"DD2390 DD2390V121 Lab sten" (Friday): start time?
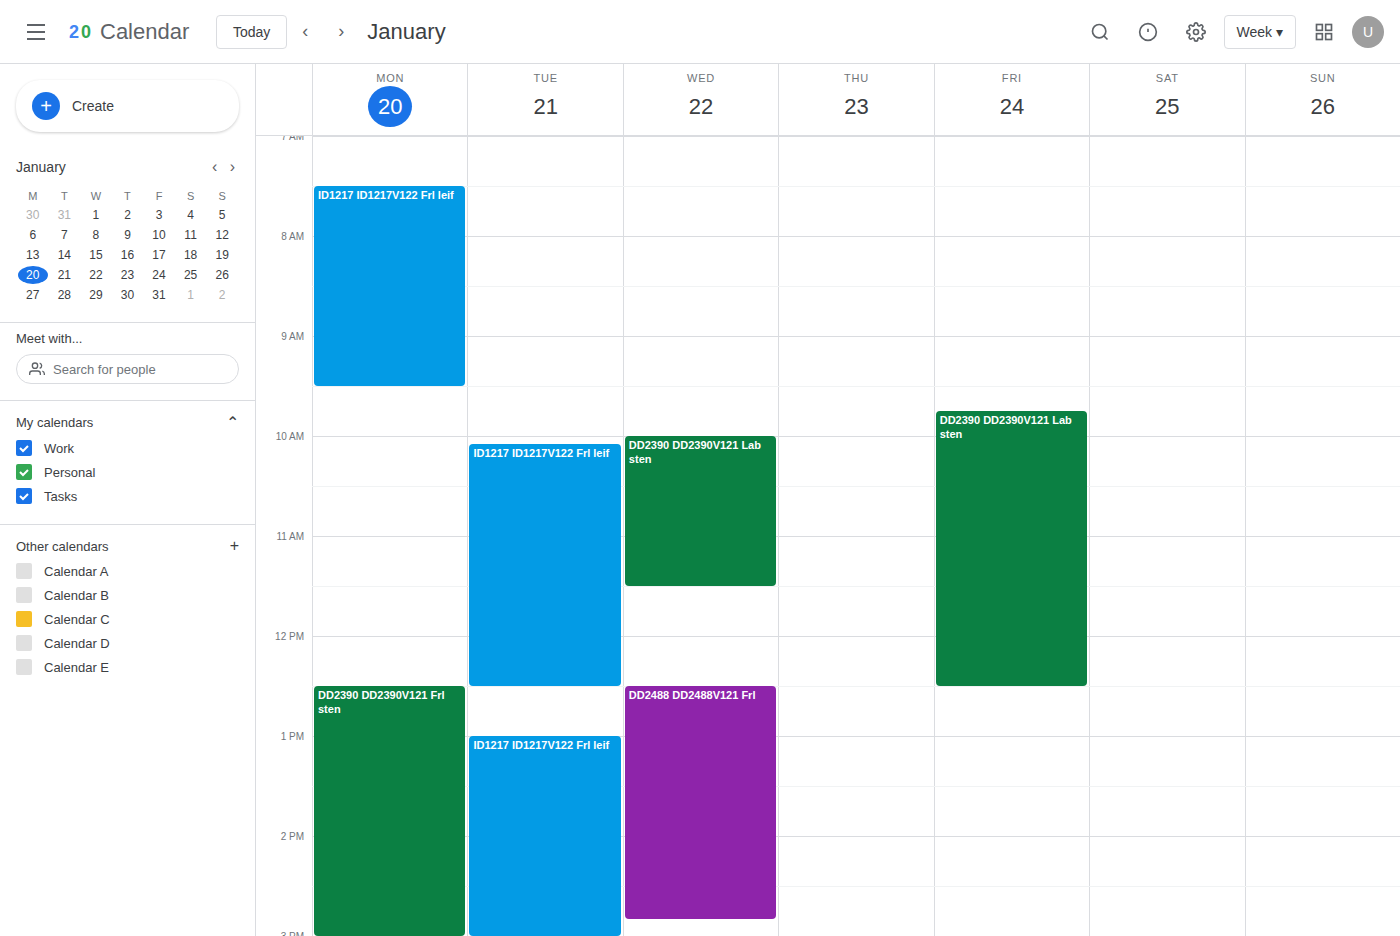
09:45